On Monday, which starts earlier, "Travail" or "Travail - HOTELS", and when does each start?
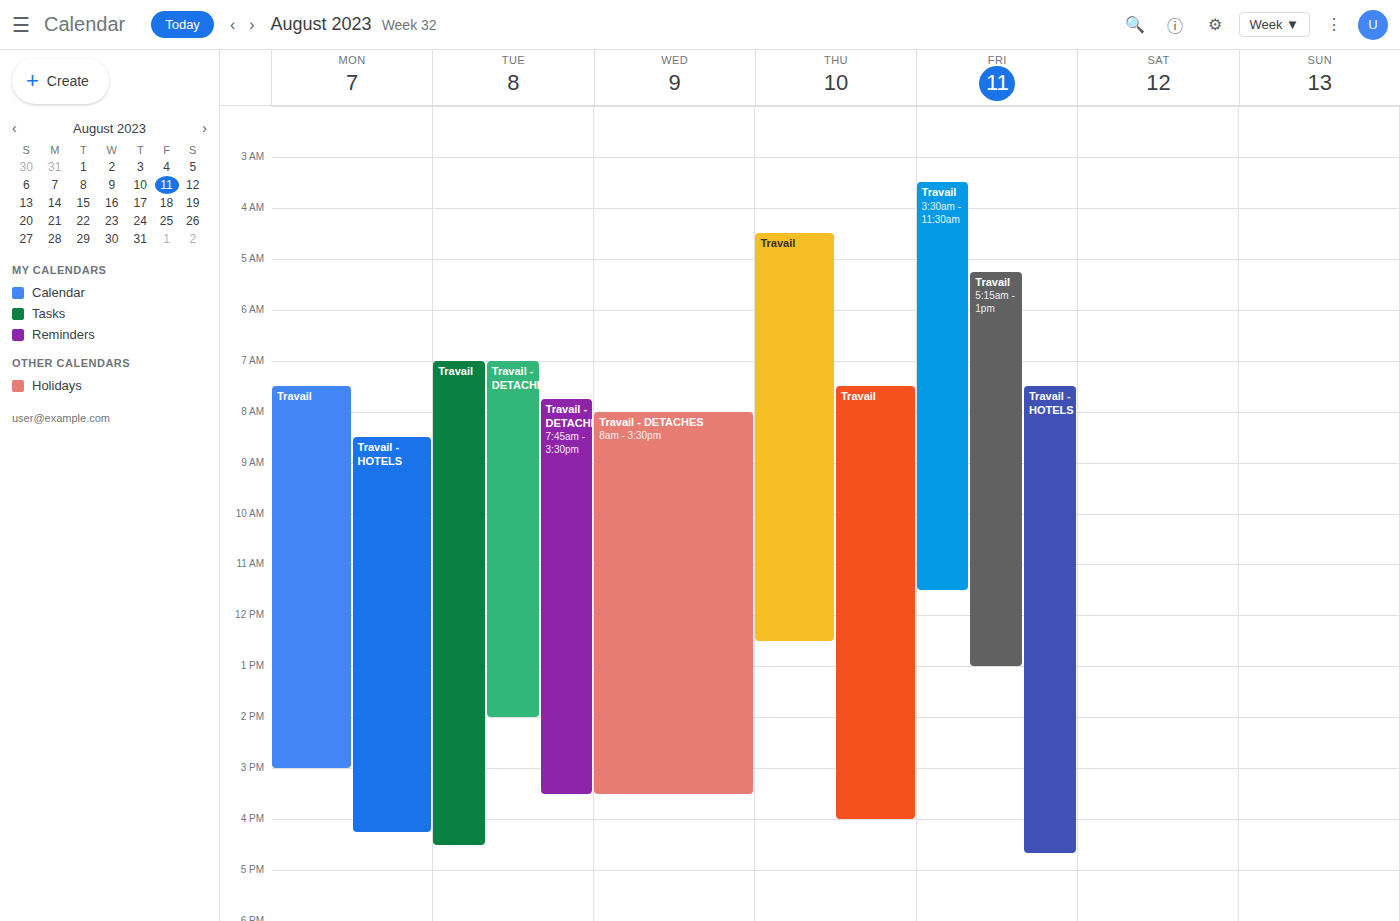
"Travail" 7:30 AM; "Travail - HOTELS" 8:30 AM.